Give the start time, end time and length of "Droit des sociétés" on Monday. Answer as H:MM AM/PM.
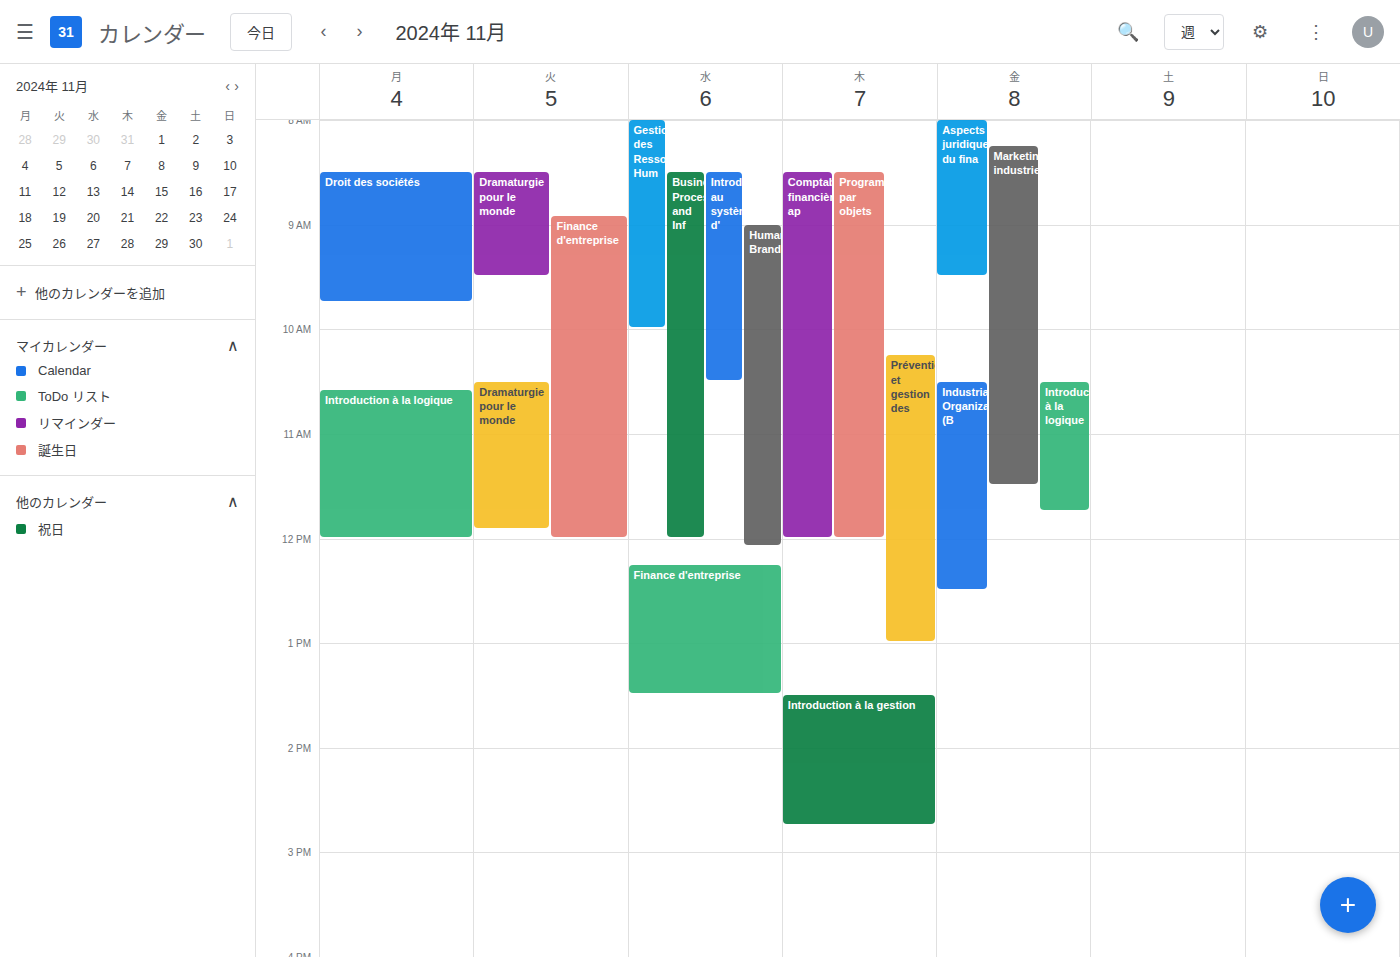
8:30 AM to 9:45 AM, 1 hour 15 minutes